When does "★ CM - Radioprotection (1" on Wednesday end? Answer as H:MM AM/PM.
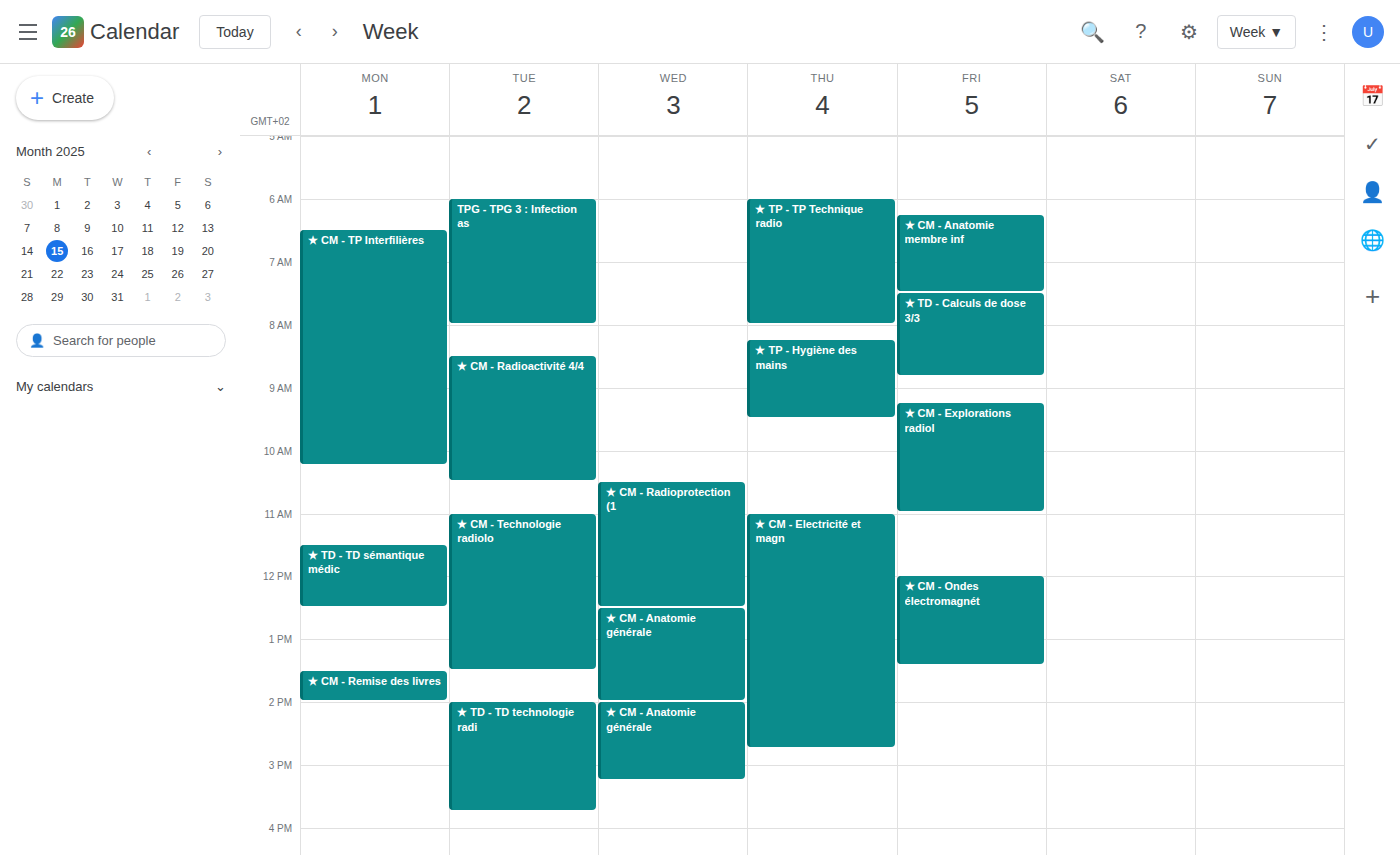
12:30 PM